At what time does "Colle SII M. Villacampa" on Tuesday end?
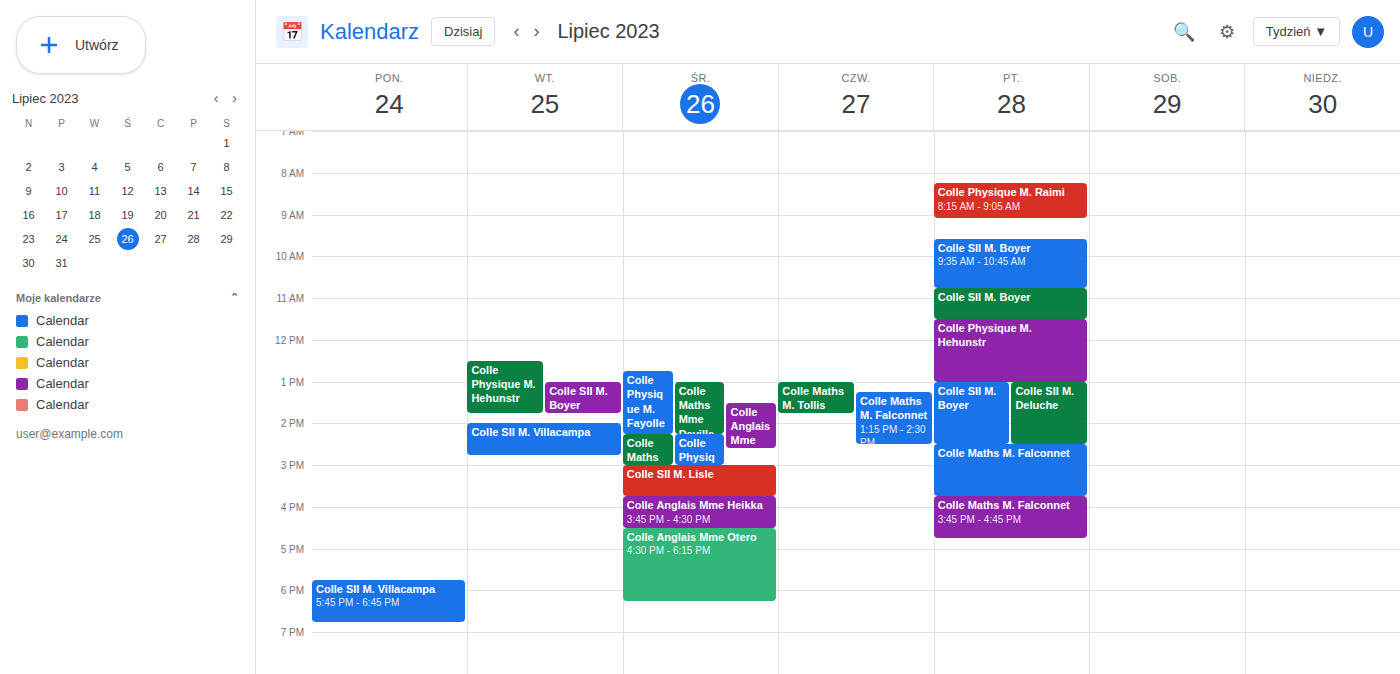
2:45 PM